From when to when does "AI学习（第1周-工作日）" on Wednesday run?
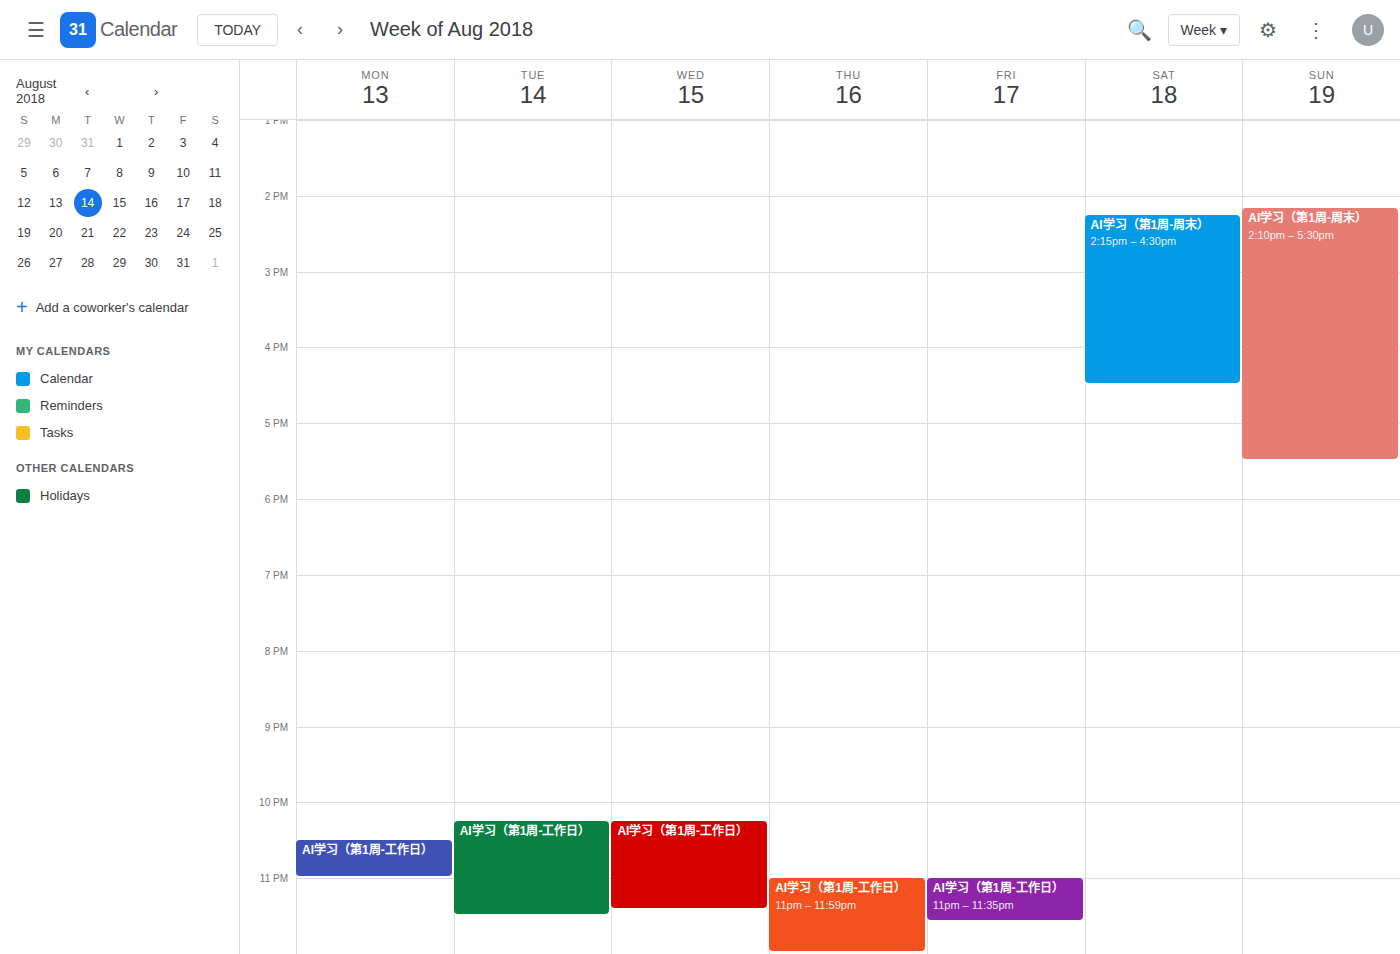
22:15 to 23:25